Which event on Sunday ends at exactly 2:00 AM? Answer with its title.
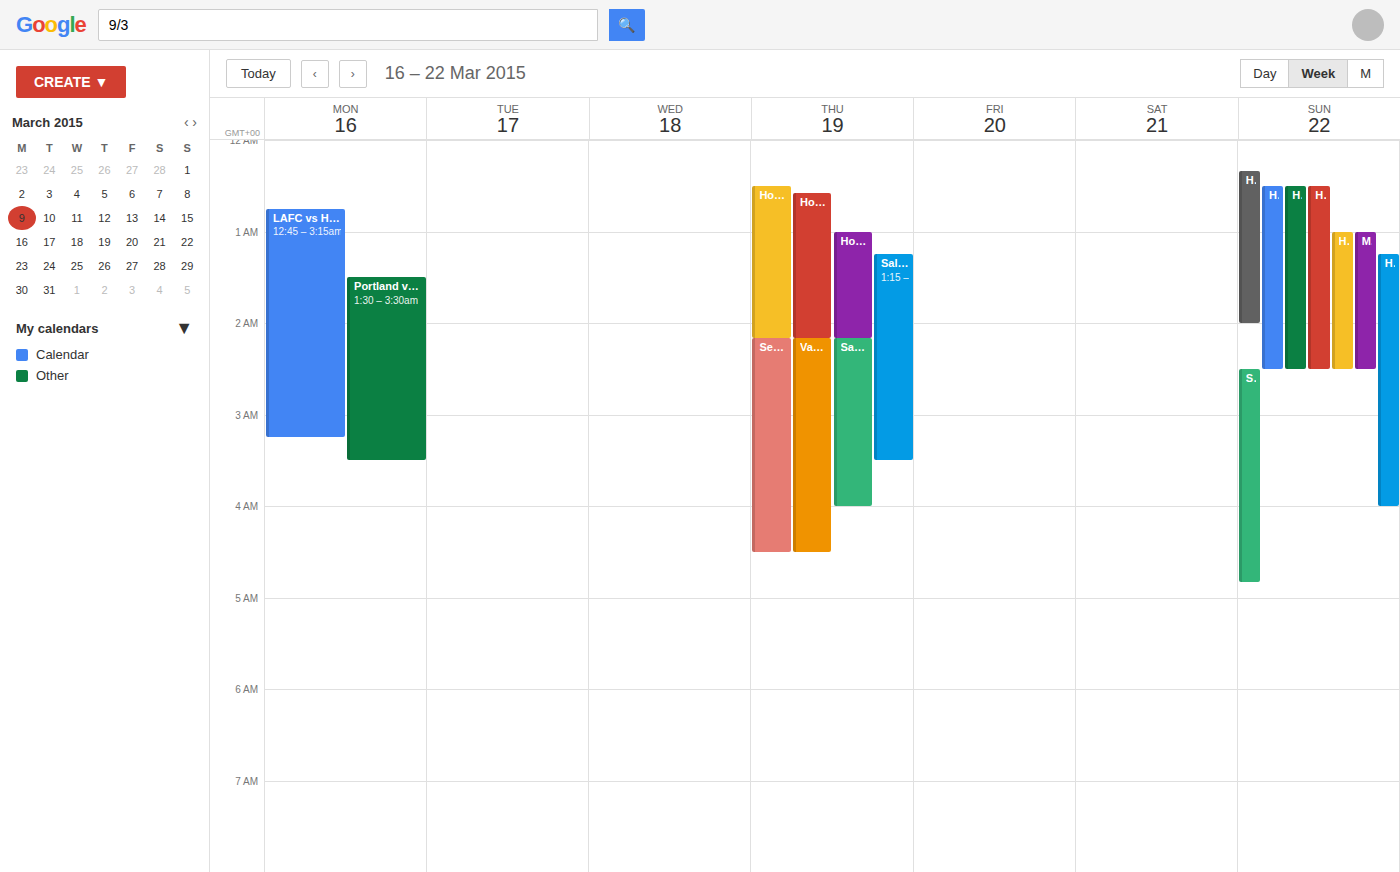
"Houston vs St. Louis"